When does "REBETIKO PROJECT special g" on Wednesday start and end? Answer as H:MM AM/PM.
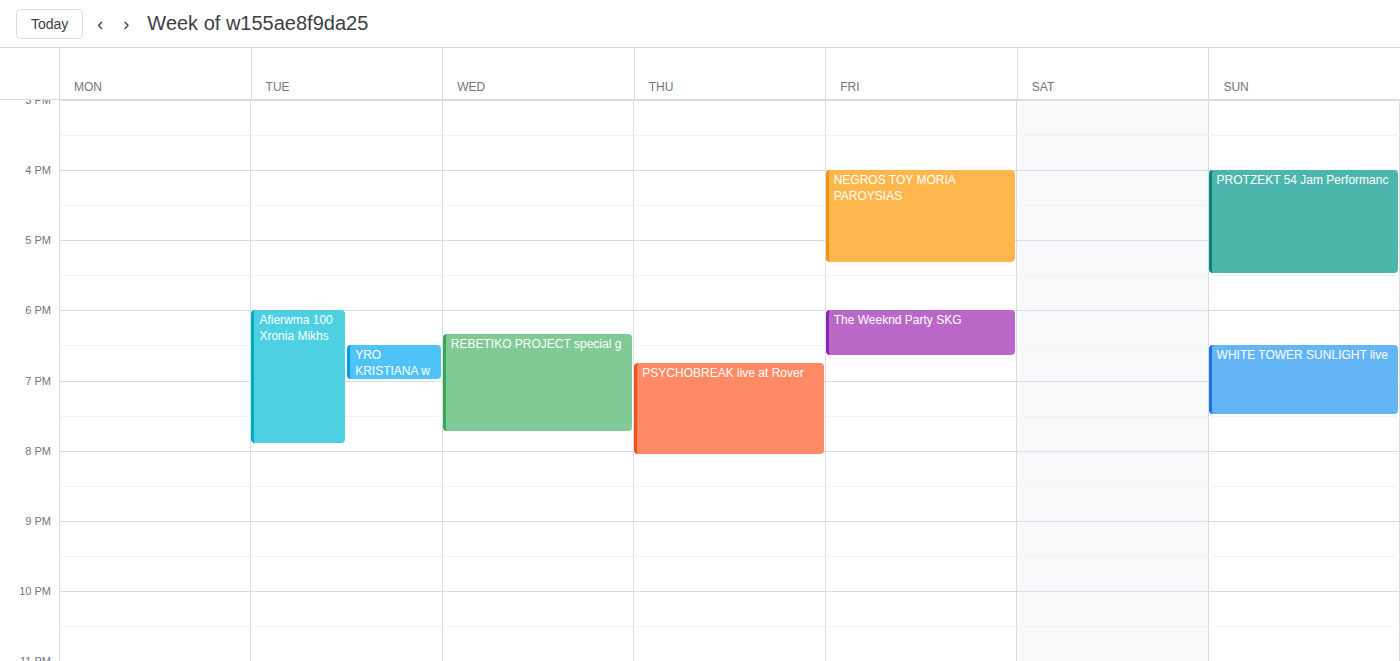
6:20 PM to 7:45 PM